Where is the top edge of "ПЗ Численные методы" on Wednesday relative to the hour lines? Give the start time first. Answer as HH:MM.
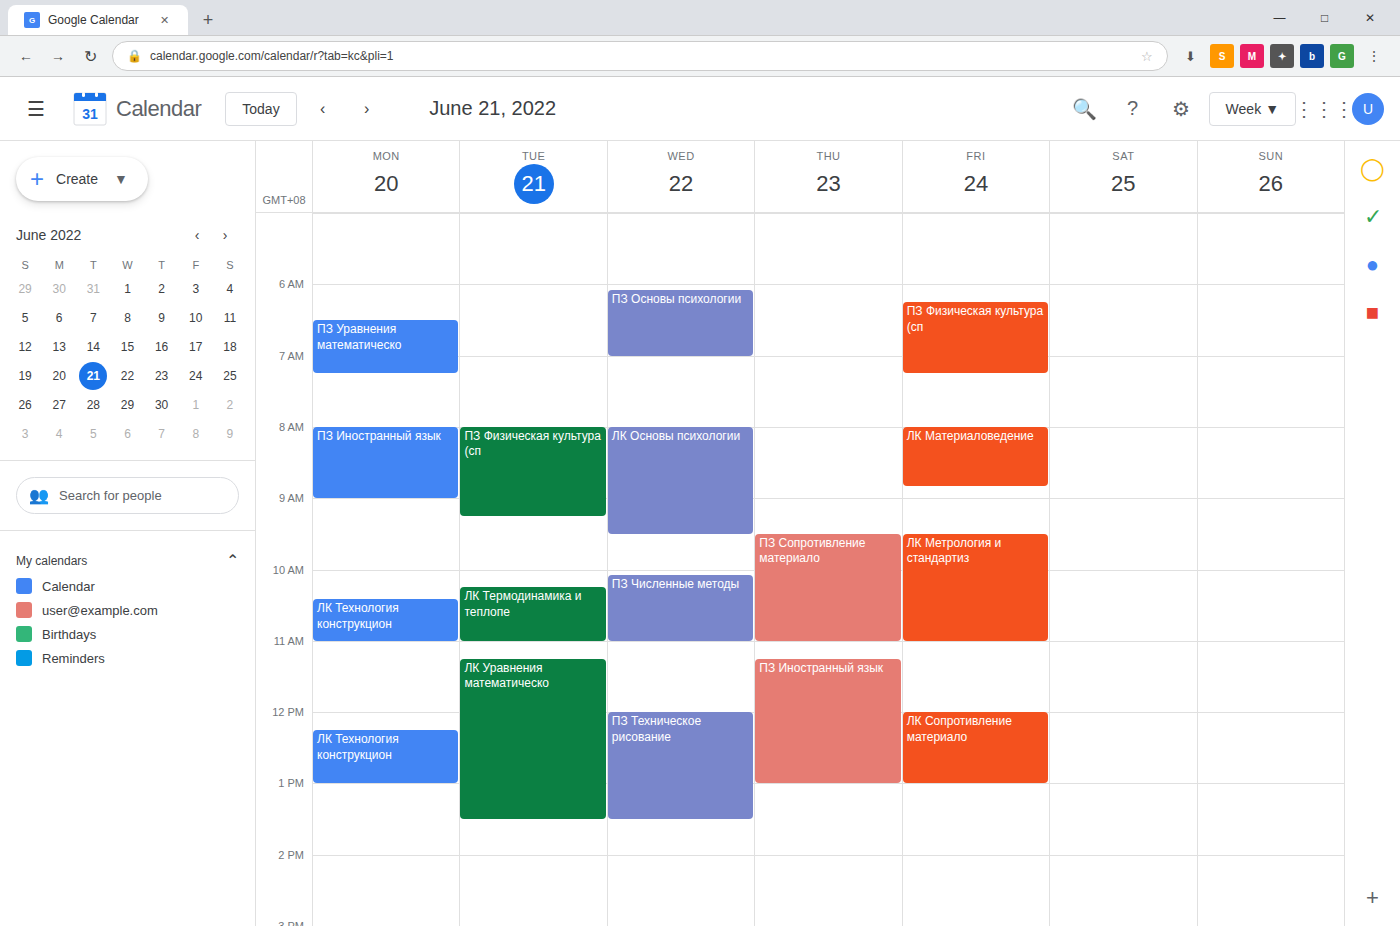
10:05 -- neither: 5 minutes below the 10:00 line and 55 minutes above the 11:00 line.